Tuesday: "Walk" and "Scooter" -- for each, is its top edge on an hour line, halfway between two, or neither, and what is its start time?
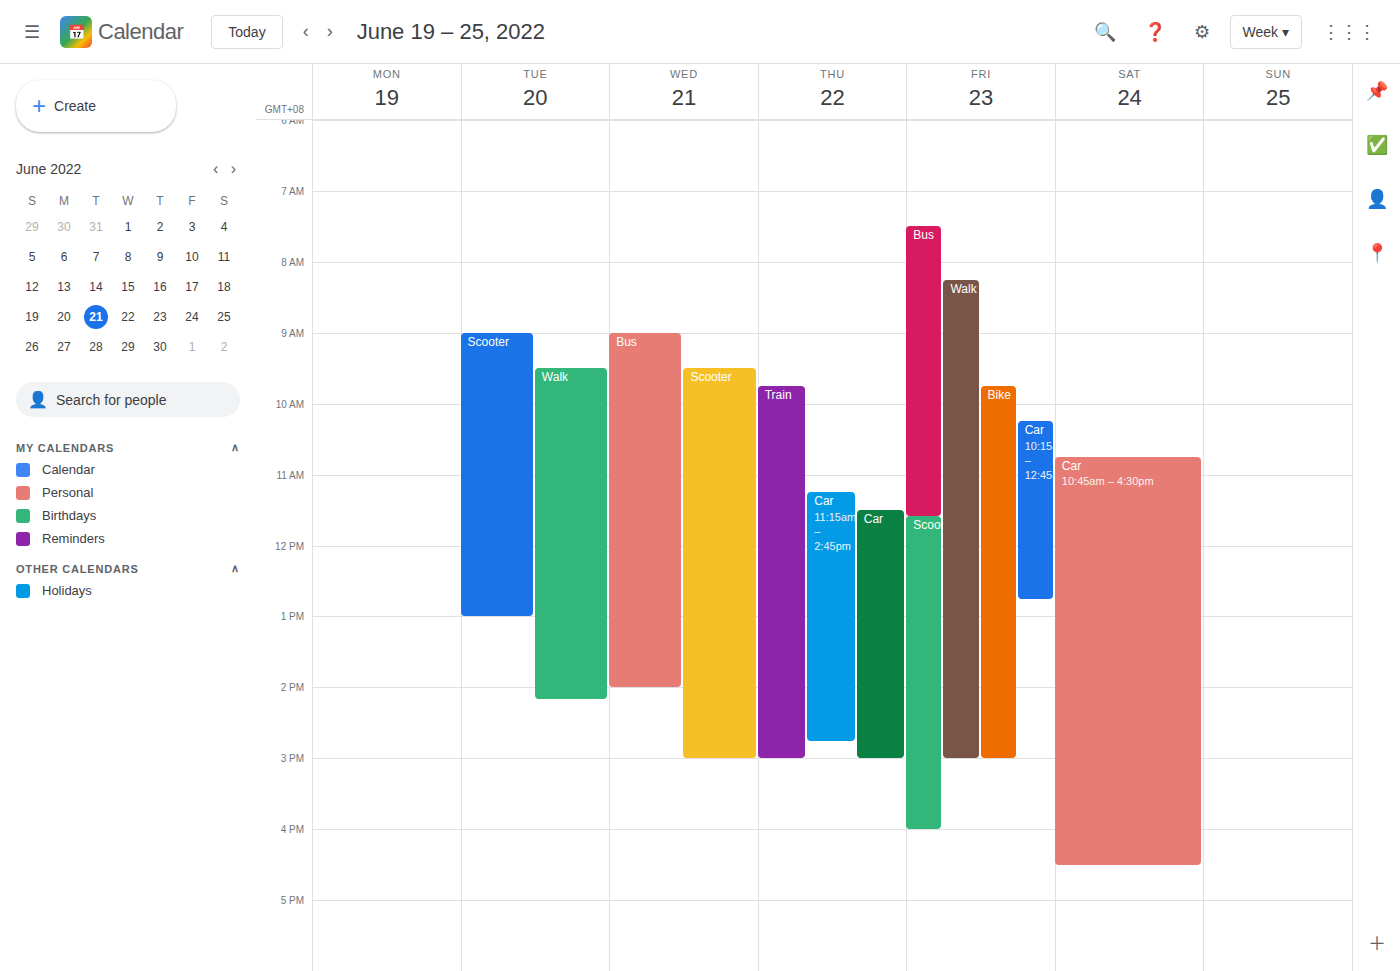
"Walk": 9:30 AM, halfway between the 9 AM and 10 AM lines. "Scooter": 9:00 AM, exactly on the 9 AM line.